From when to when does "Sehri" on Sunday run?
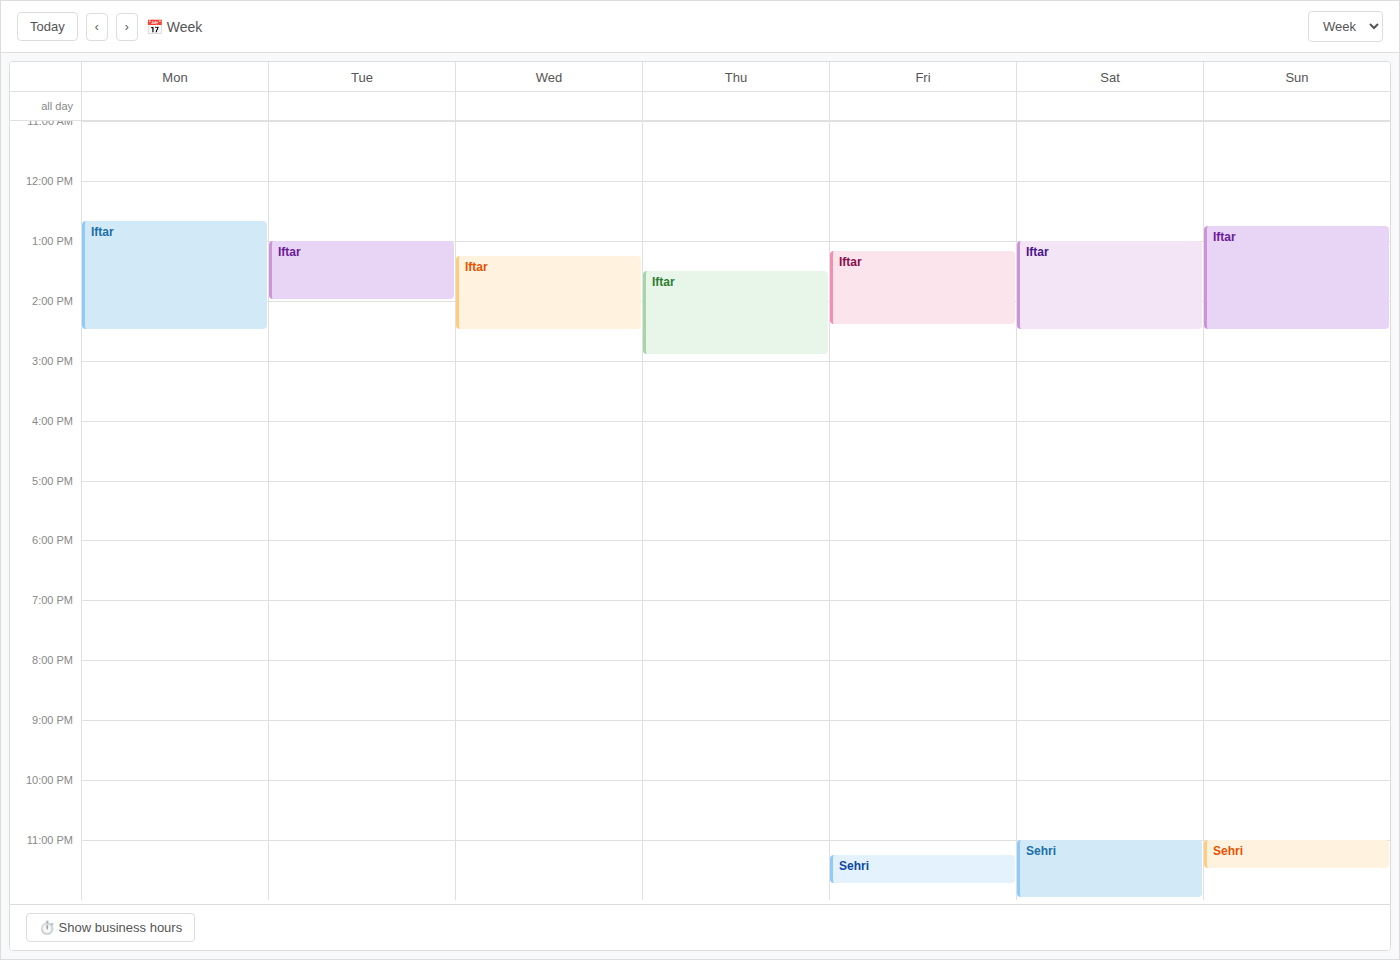
11:00 PM to 11:30 PM